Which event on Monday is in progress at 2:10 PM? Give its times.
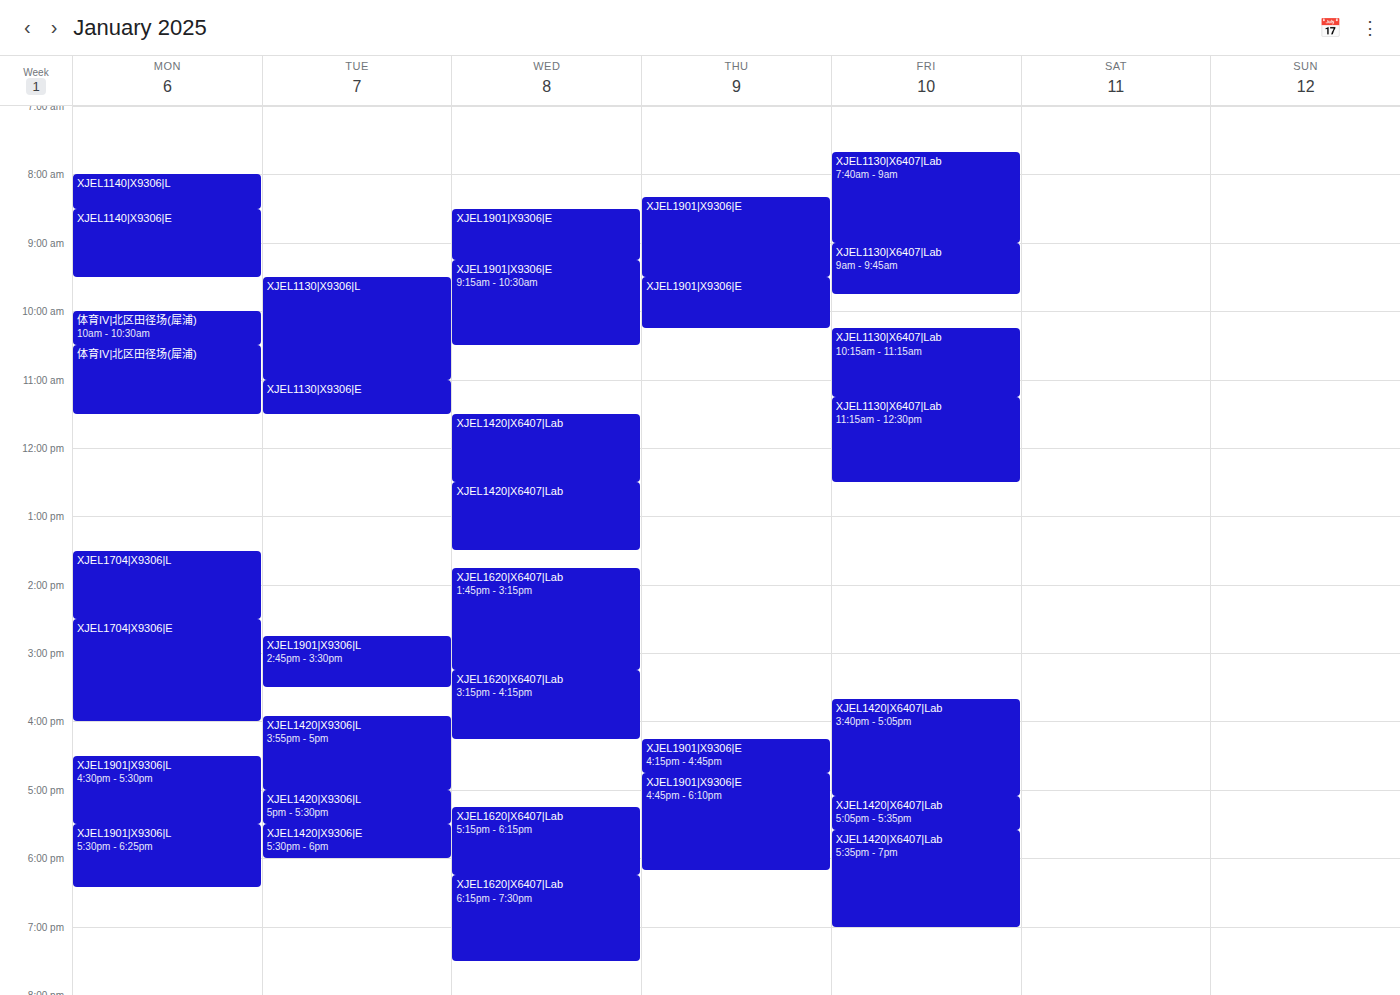
"XJEL1704|X9306|L", 1:30 PM to 2:30 PM